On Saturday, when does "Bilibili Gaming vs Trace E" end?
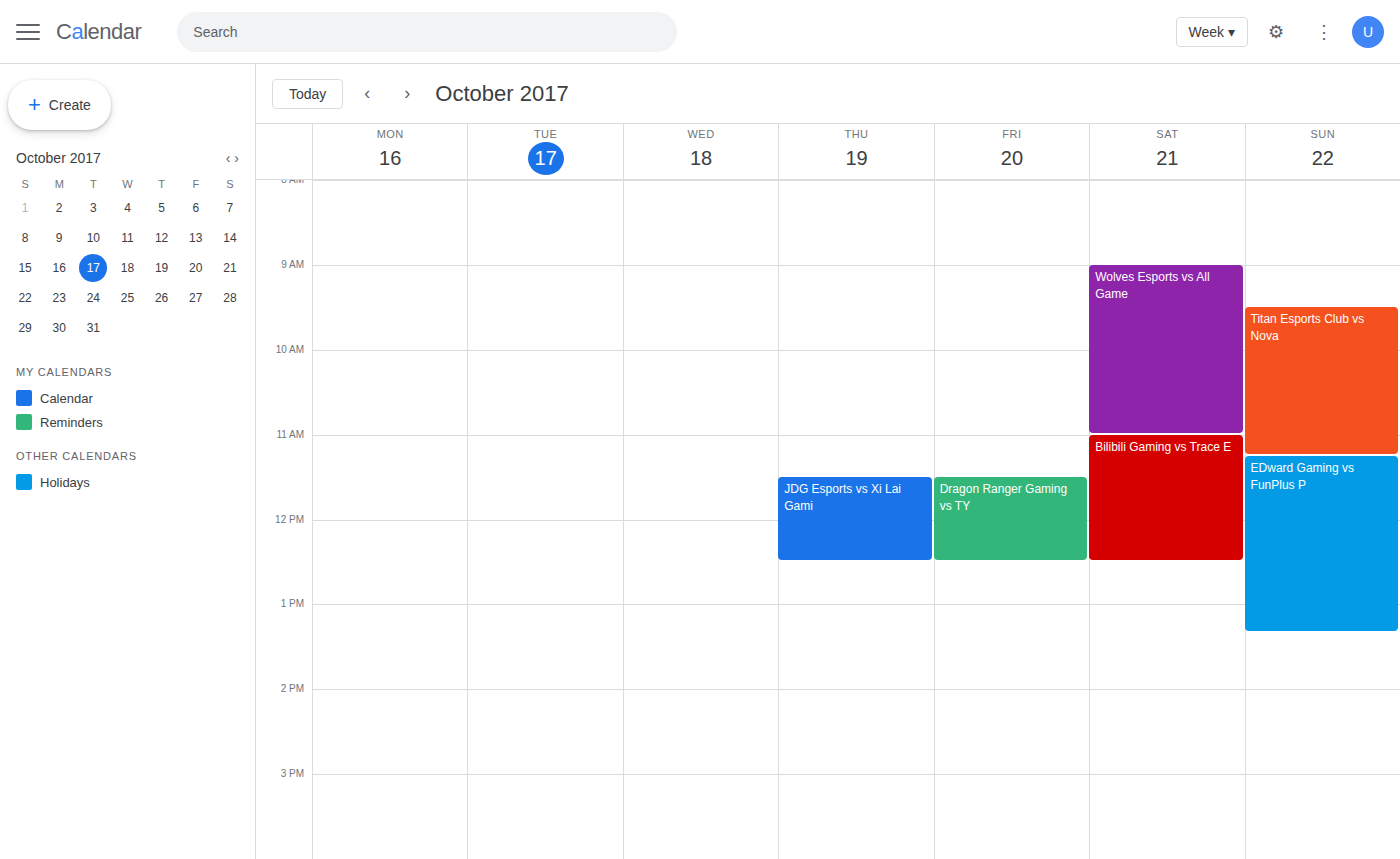
12:30 PM